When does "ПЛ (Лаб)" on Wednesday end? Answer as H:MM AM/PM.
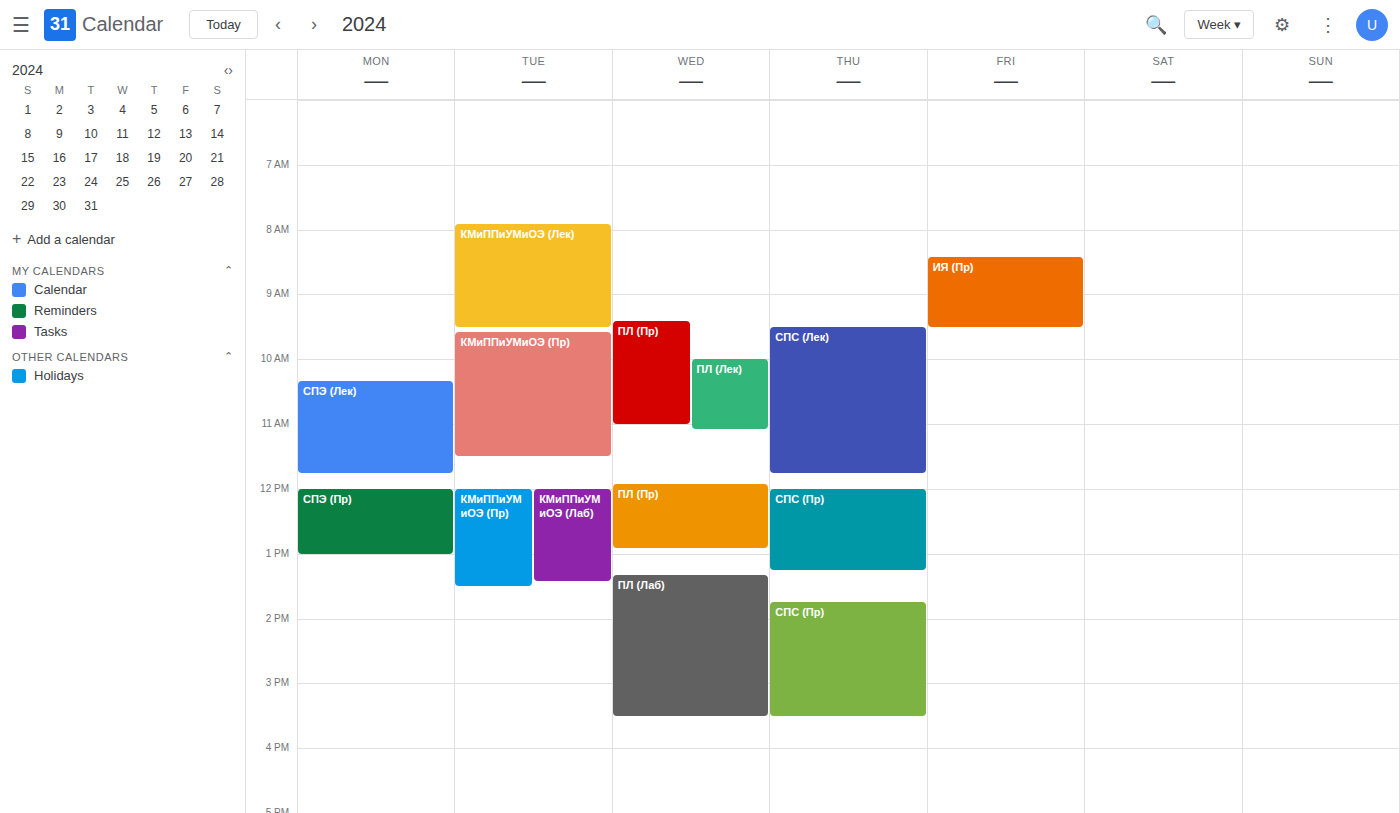
3:30 PM